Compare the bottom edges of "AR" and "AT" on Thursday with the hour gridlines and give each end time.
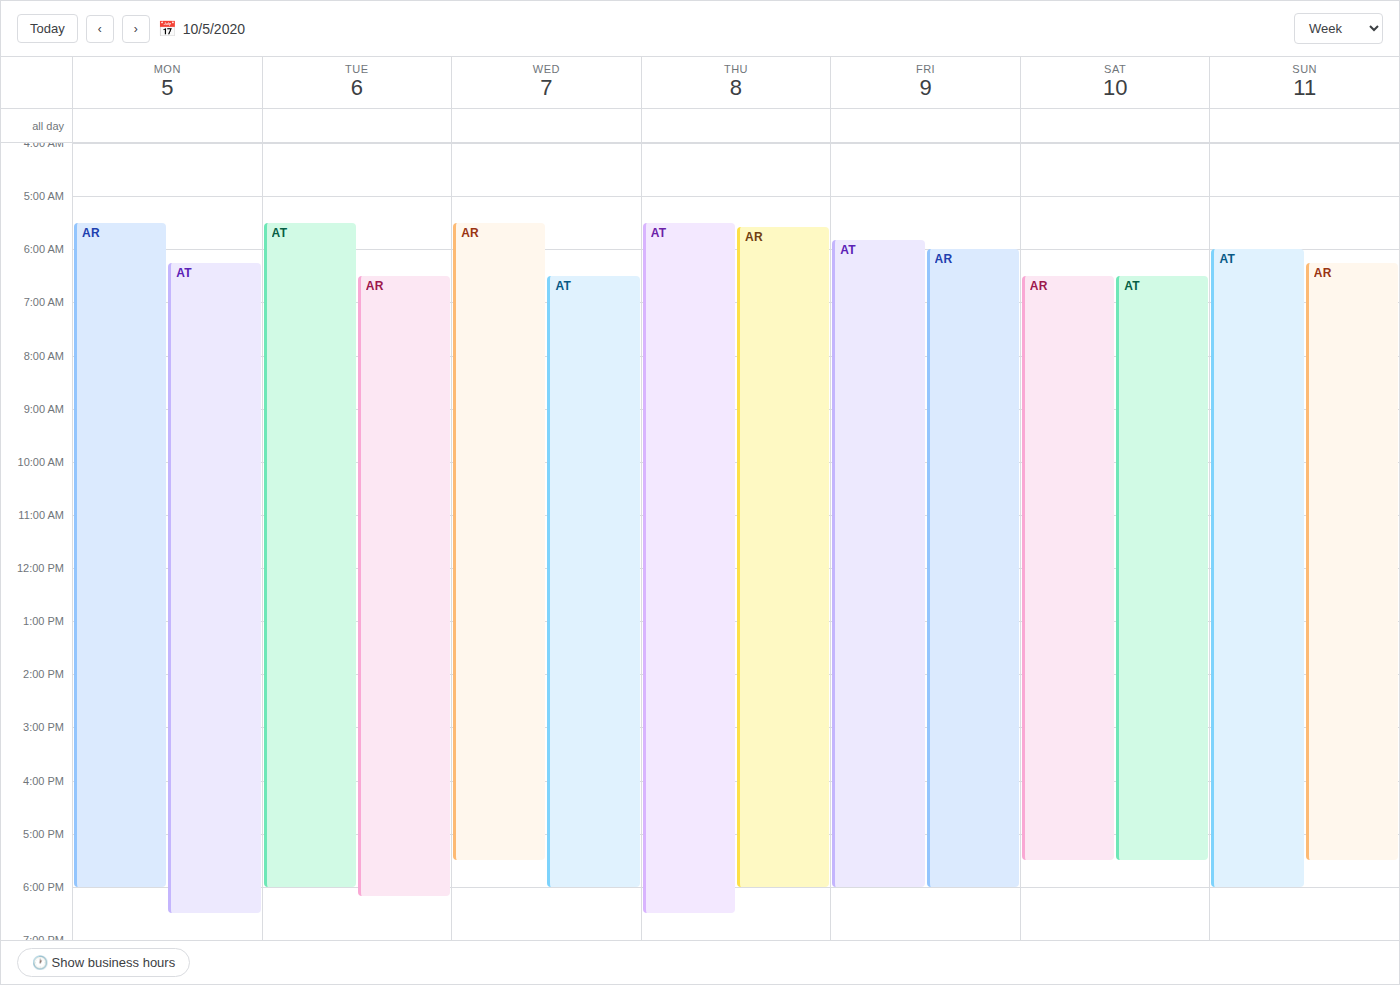
"AR": 6:00 PM, exactly on the 6 PM line. "AT": 6:30 PM, halfway between the 6 PM and 7 PM lines.